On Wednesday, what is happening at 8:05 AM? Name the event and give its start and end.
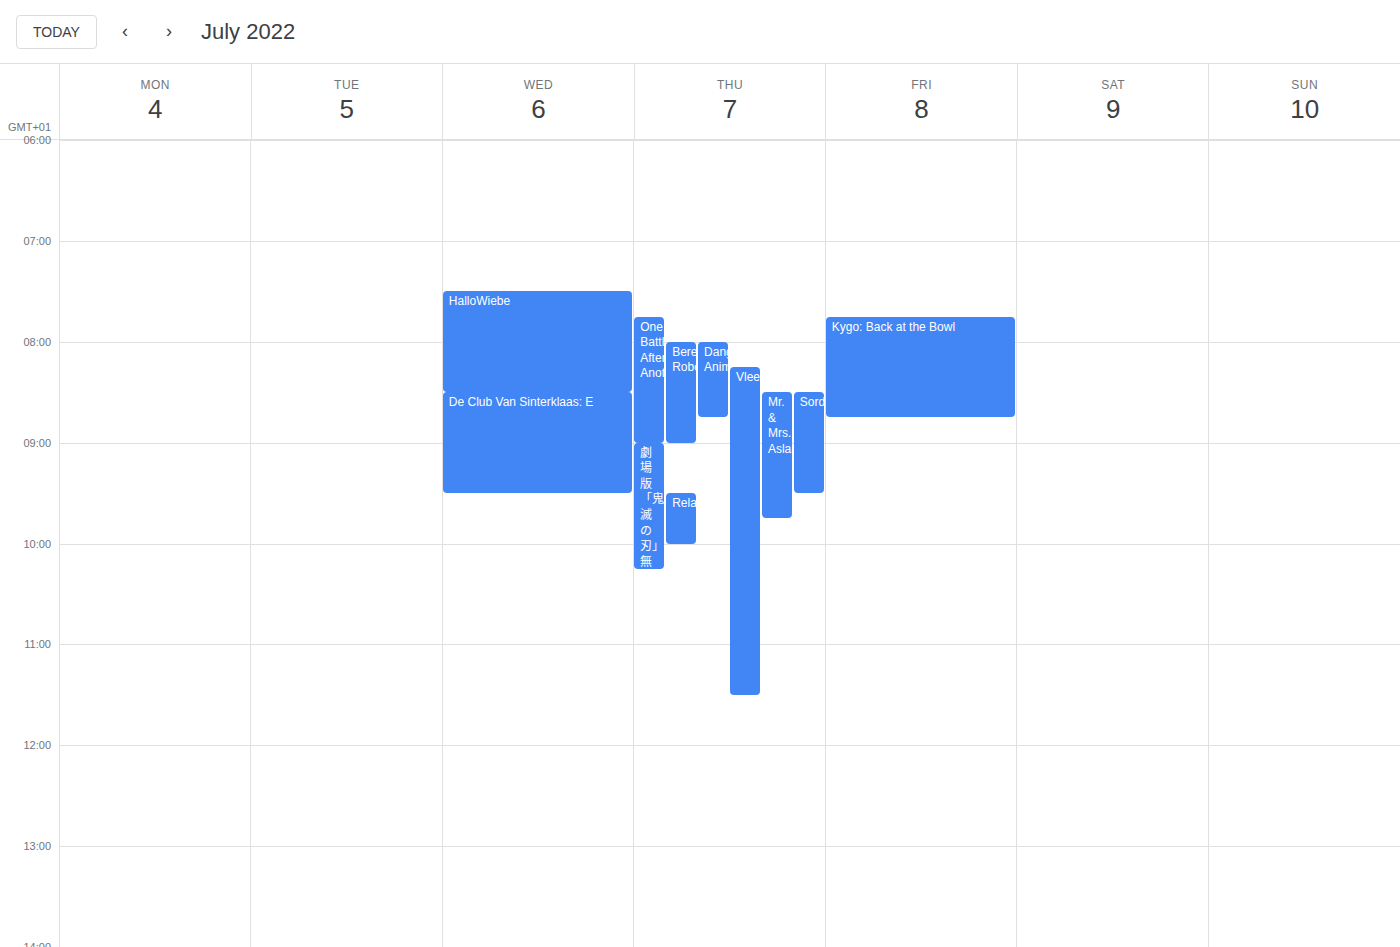
"HalloWiebe", 7:30 AM to 8:30 AM